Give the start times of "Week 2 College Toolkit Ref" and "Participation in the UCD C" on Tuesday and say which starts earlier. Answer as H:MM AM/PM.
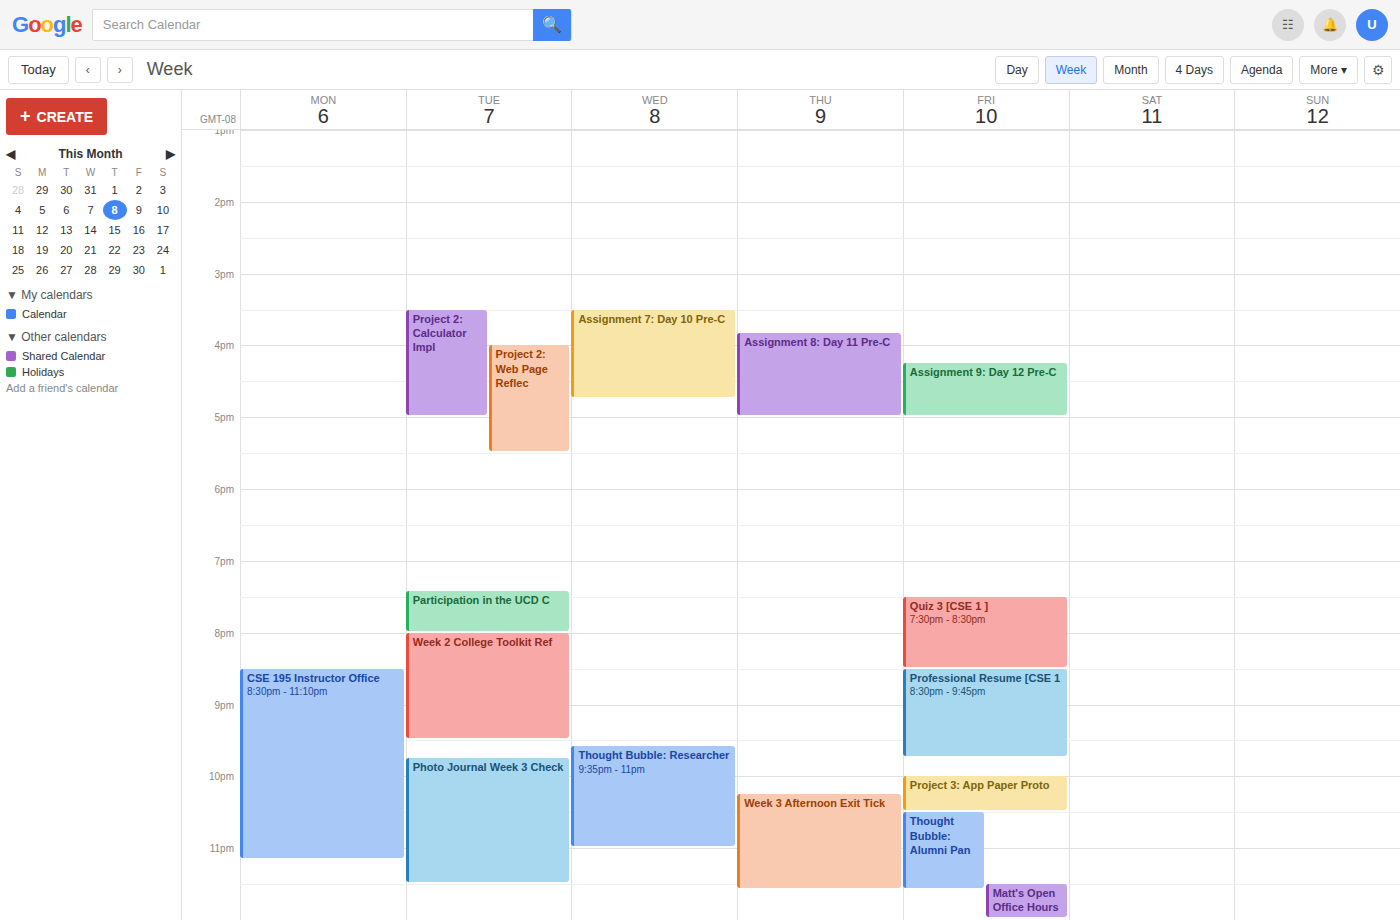
"Participation in the UCD C" 7:25 PM; "Week 2 College Toolkit Ref" 8:00 PM.